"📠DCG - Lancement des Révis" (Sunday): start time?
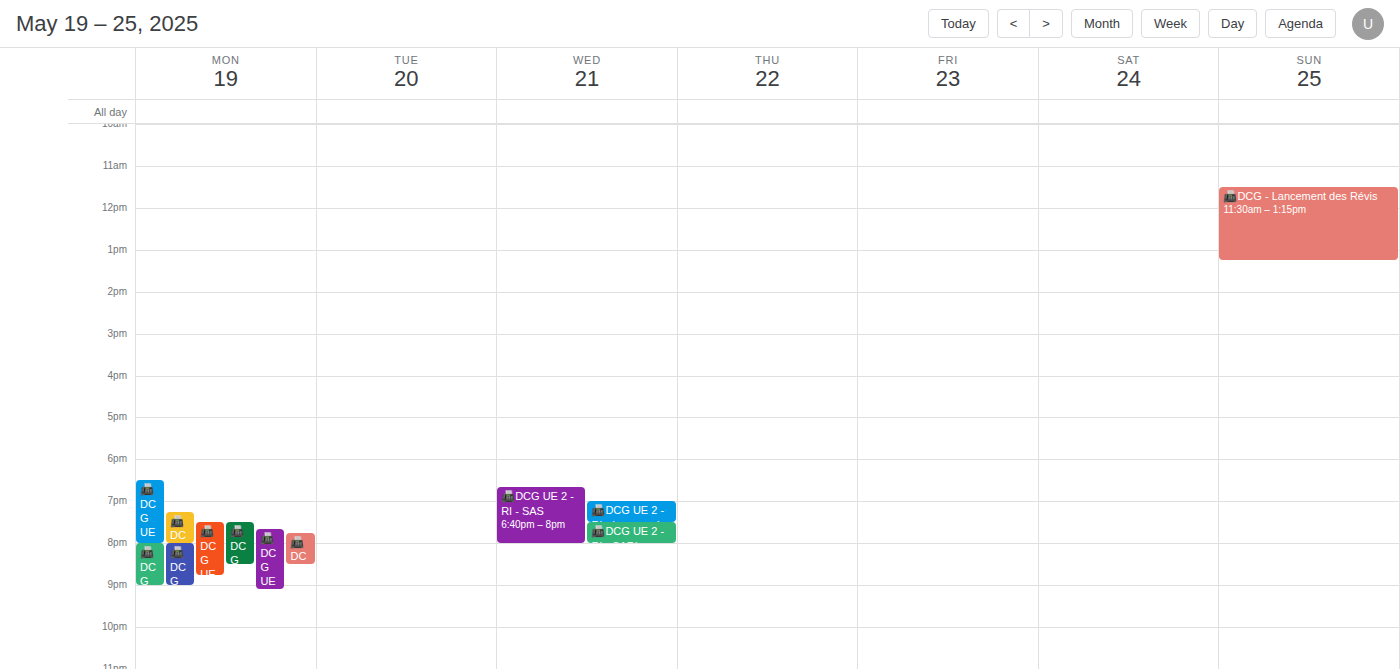
11:30 AM